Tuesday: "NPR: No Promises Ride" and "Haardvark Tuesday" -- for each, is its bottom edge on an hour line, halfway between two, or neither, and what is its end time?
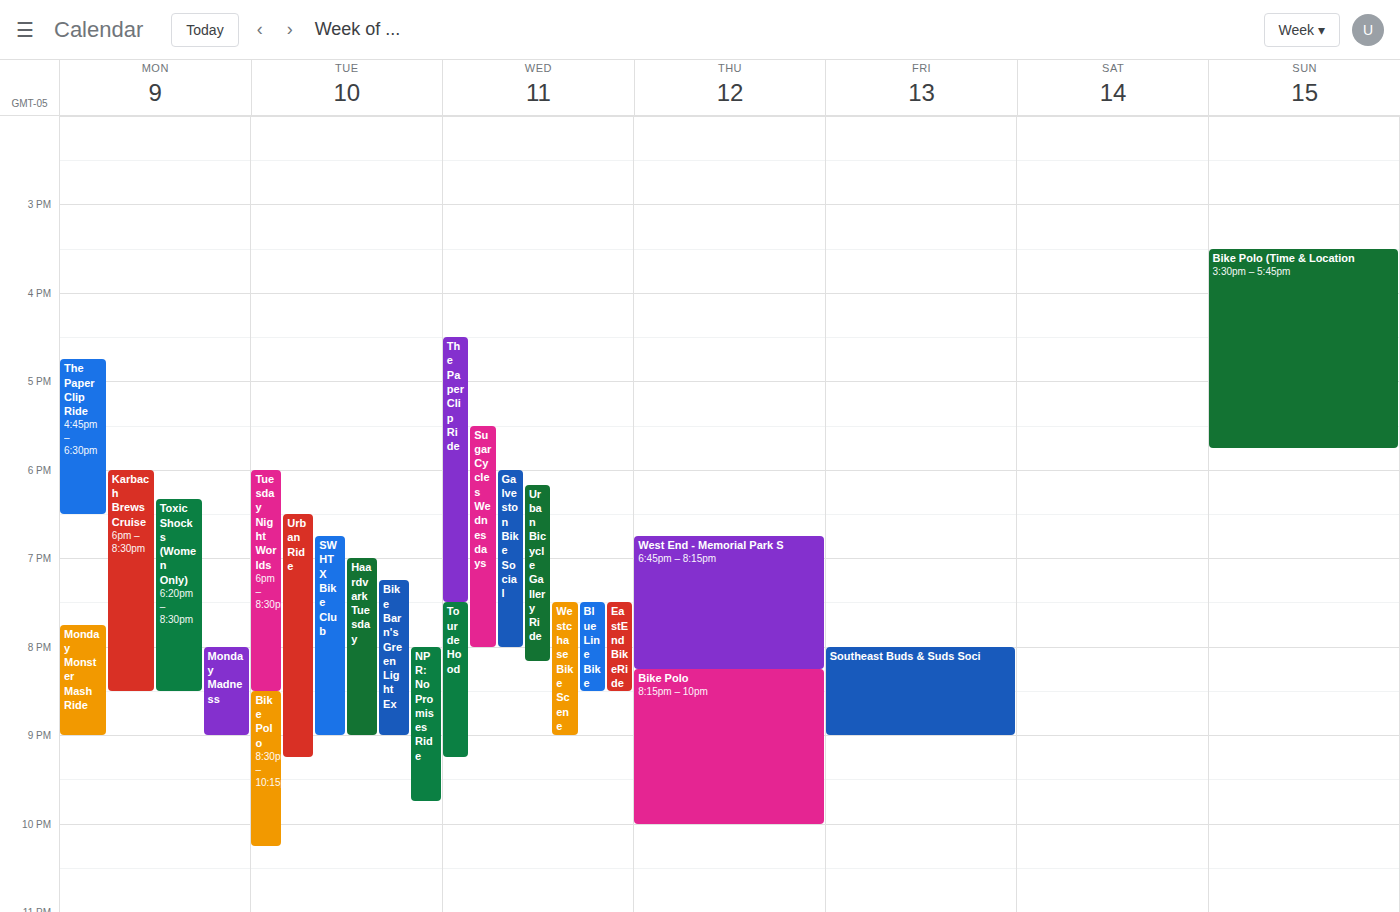
"NPR: No Promises Ride": 21:45, neither: three quarters of the way from the 21:00 line to the 22:00 line. "Haardvark Tuesday": 21:00, exactly on the 21:00 line.